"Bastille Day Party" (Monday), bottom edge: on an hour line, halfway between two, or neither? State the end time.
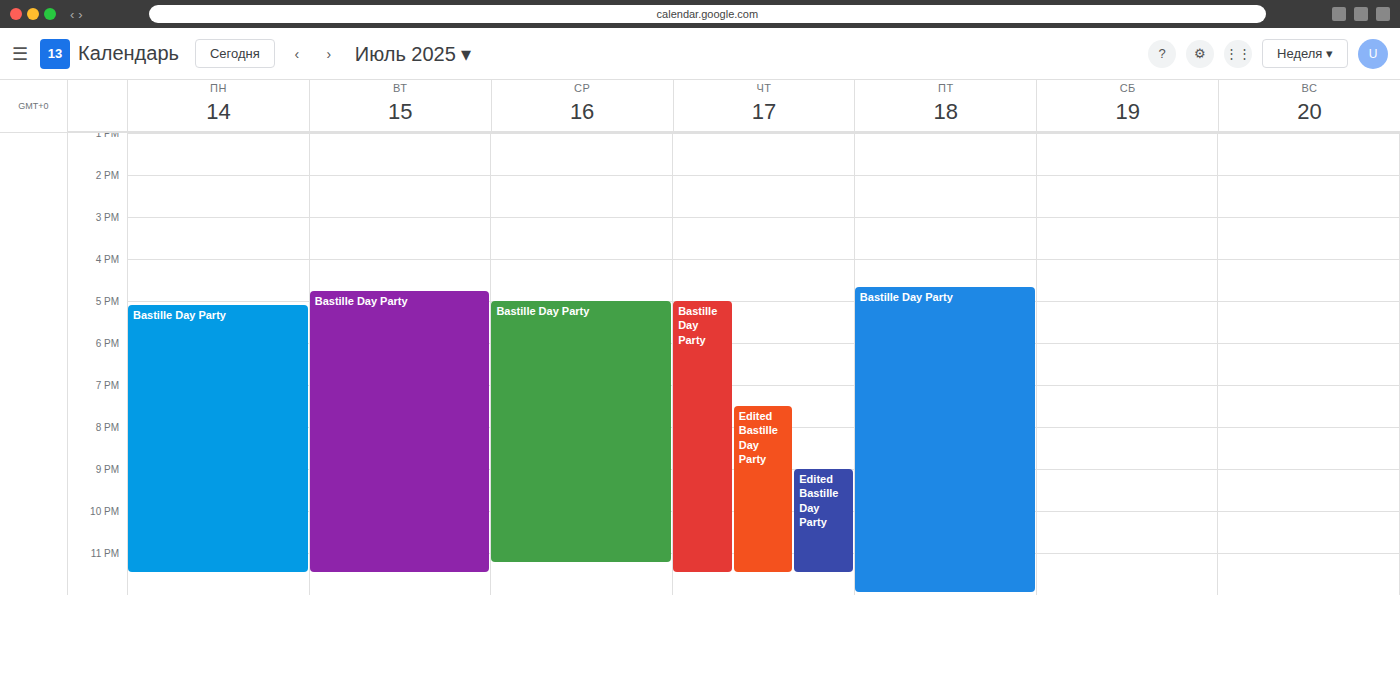
11:30 PM -- halfway between the 11 PM and 12 AM lines.